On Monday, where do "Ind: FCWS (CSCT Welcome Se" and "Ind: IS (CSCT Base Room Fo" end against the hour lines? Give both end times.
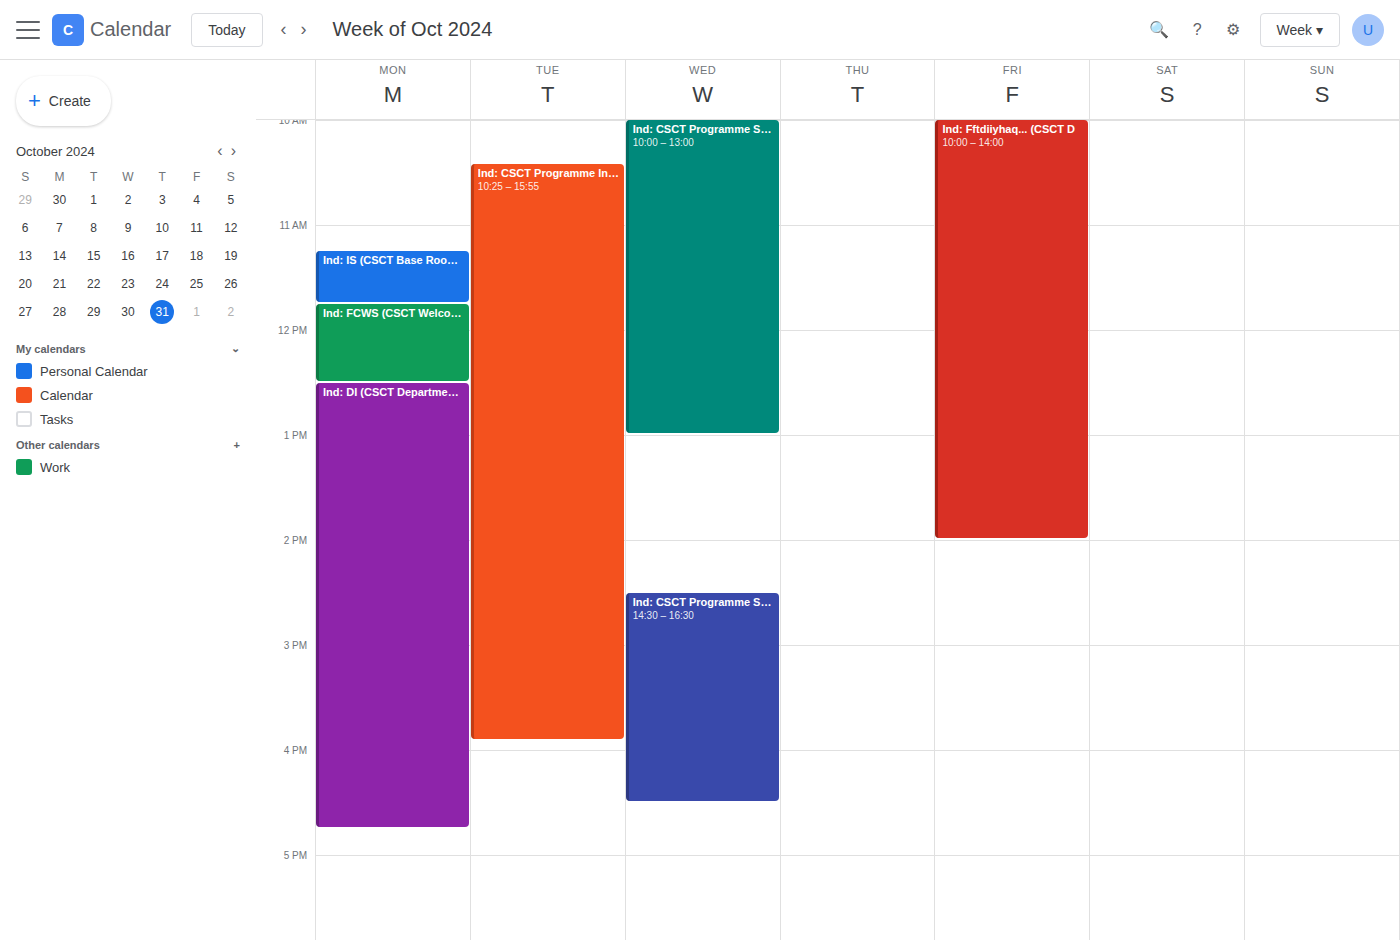
"Ind: FCWS (CSCT Welcome Se": 12:30 PM, halfway between the 12 PM and 1 PM lines. "Ind: IS (CSCT Base Room Fo": 11:45 AM, neither: three quarters of the way from the 11 AM line to the 12 PM line.